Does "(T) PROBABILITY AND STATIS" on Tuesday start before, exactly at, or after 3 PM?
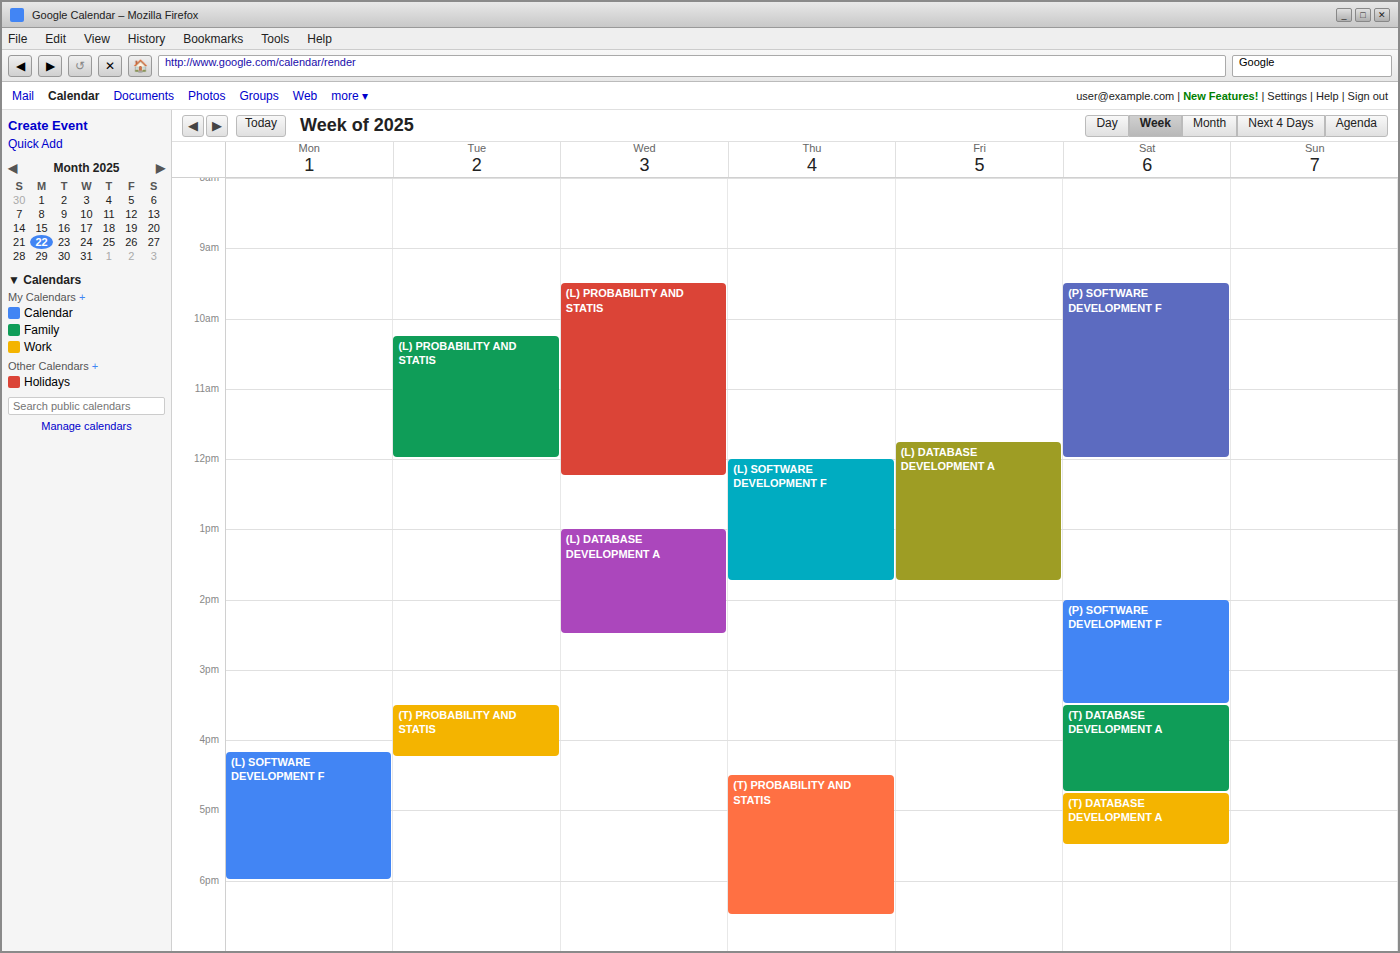
3:30 PM -- after 3 PM, 30 minutes below the 3 PM line.